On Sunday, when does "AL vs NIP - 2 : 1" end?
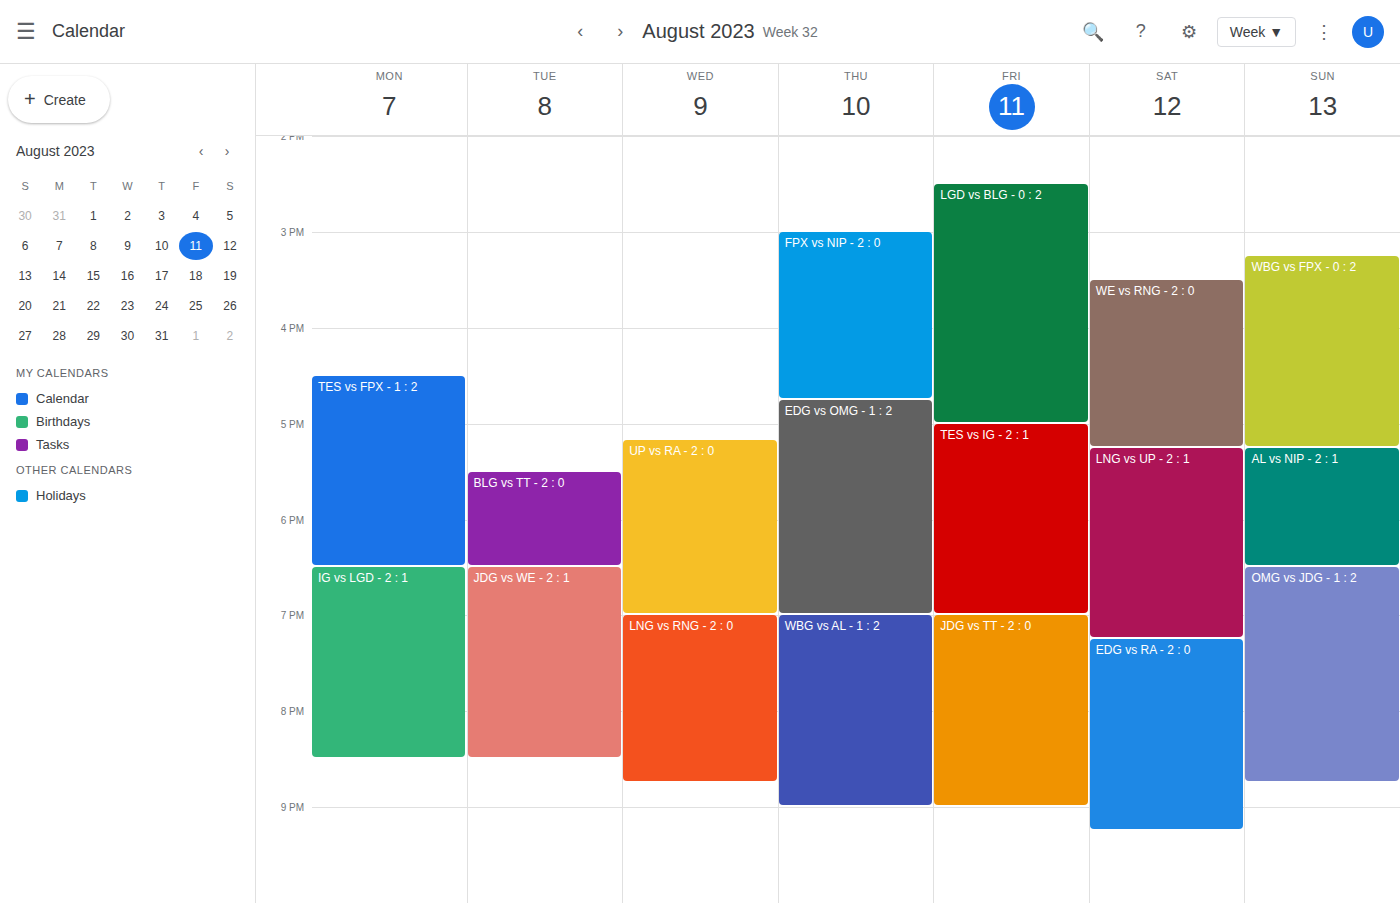
6:30 PM